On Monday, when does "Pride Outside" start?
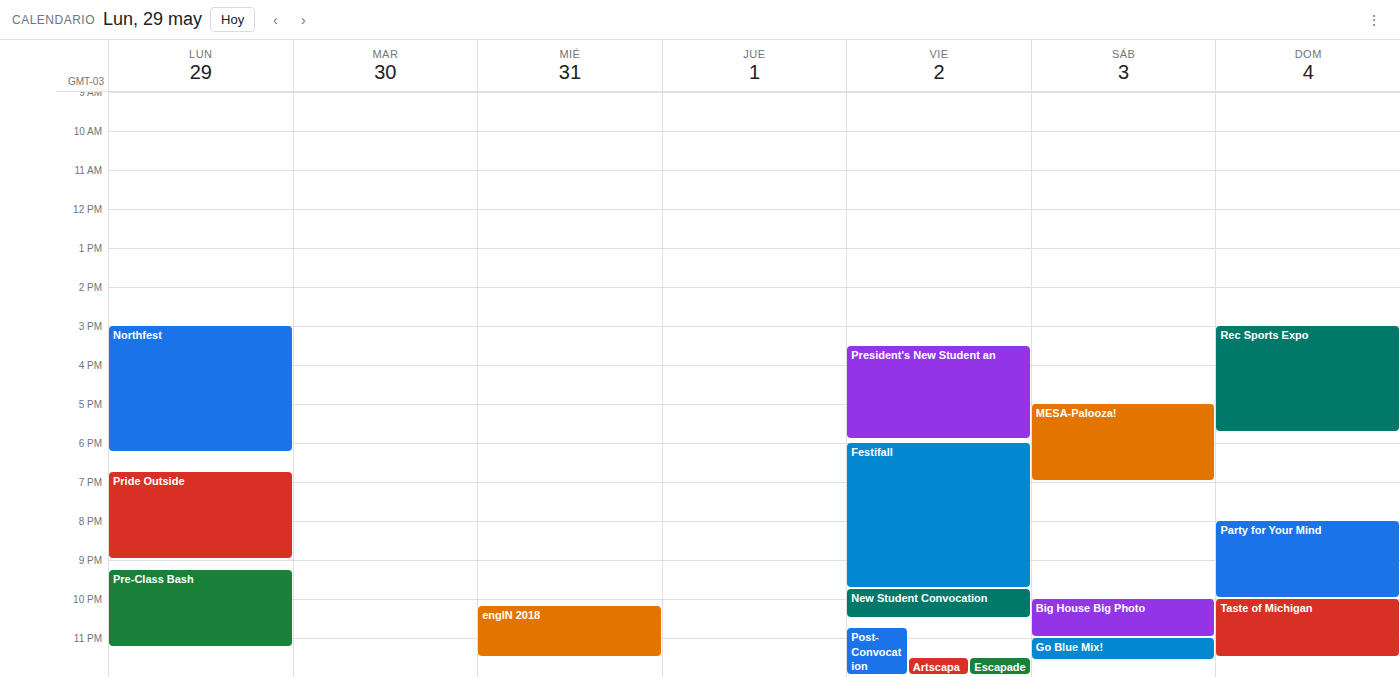
6:45 PM